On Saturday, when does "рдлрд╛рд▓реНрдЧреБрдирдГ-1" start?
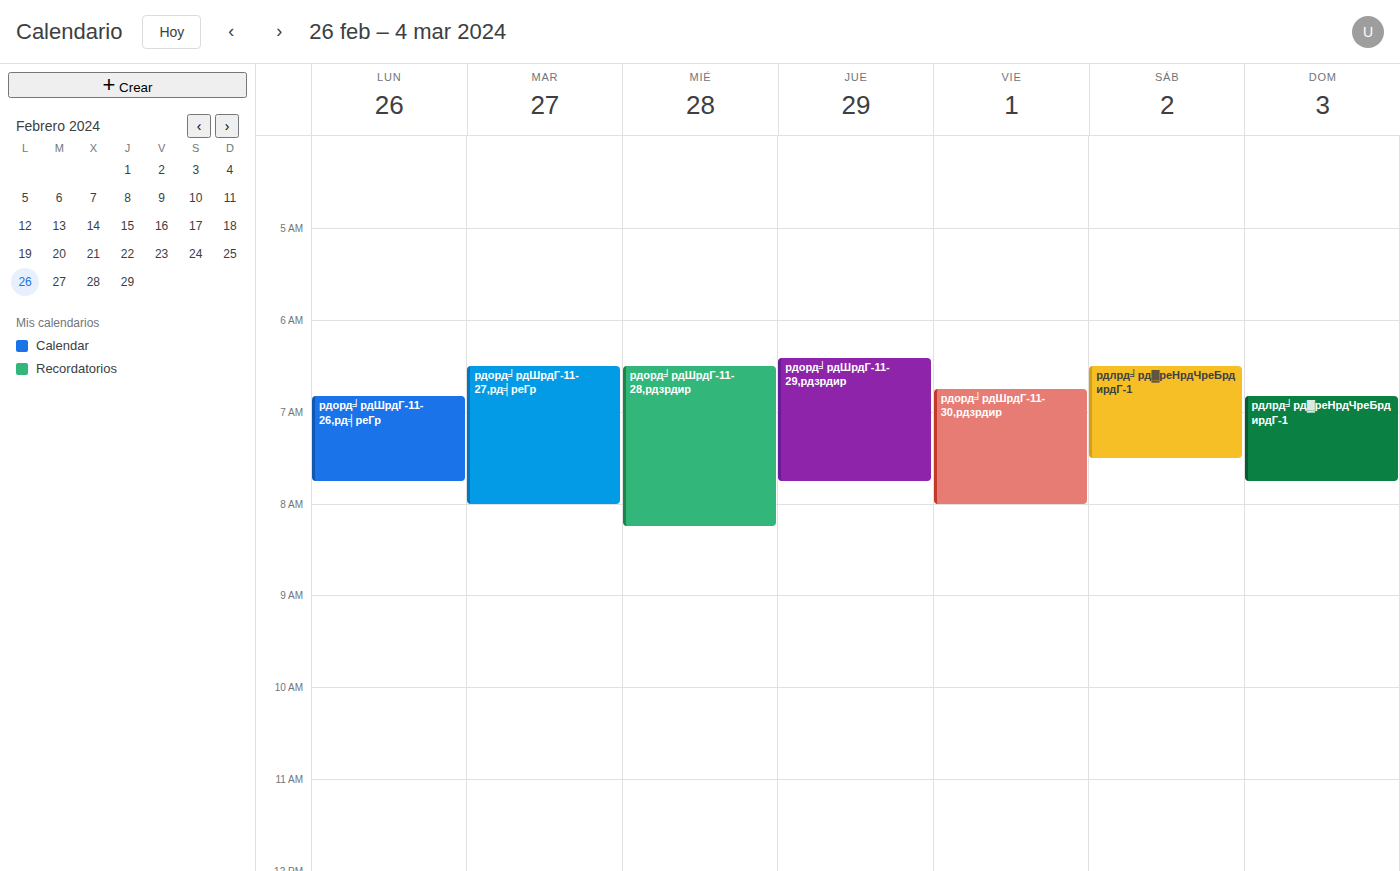
6:30 AM